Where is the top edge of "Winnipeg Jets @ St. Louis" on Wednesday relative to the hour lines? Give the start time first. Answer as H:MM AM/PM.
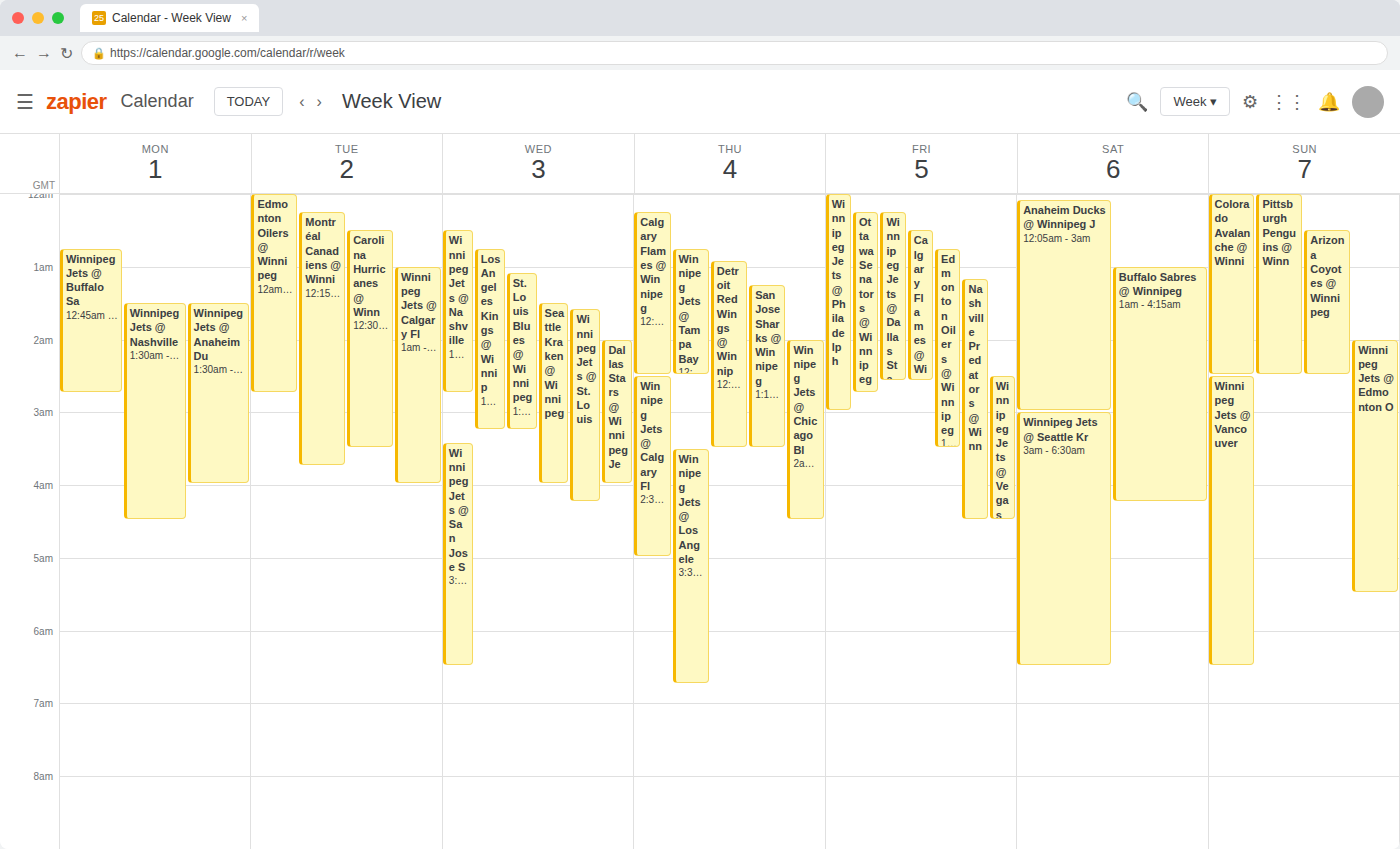
1:35 AM -- neither: 35 minutes below the 1 AM line and 25 minutes above the 2 AM line.